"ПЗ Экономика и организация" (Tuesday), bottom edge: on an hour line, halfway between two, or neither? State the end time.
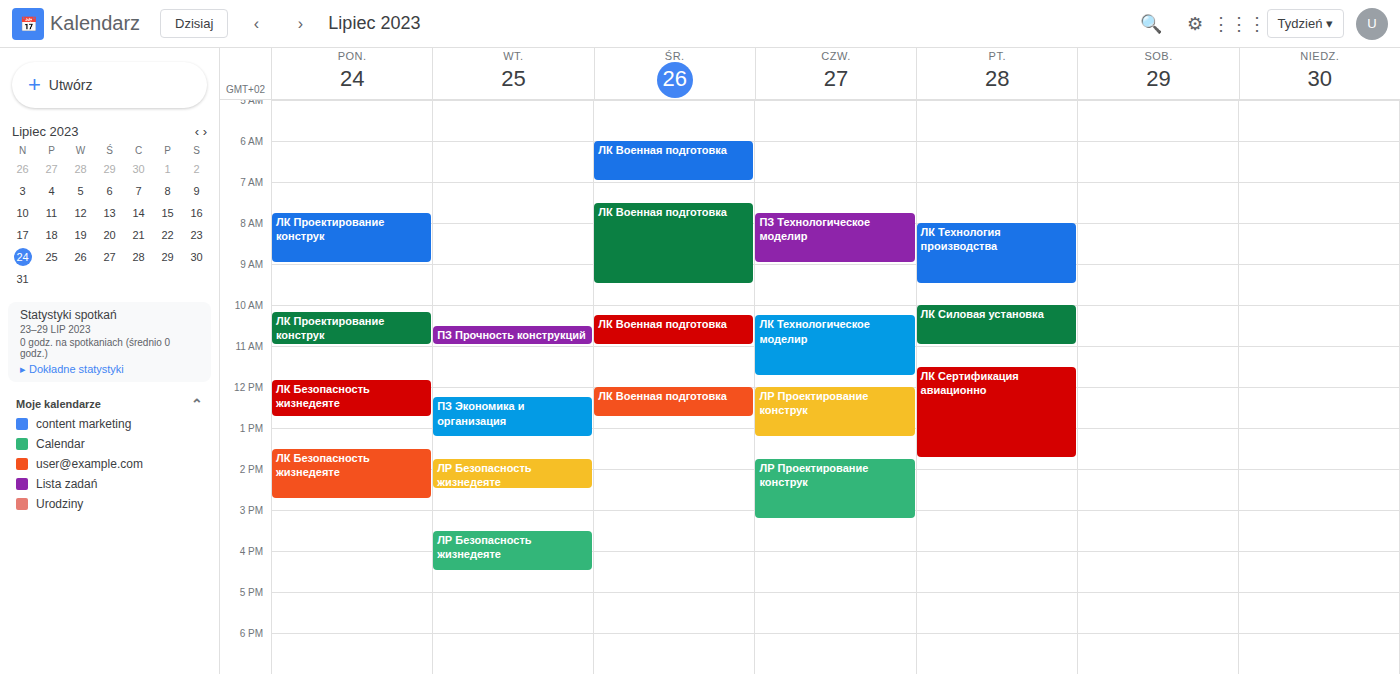
13:15 -- neither: a quarter of the way from the 13:00 line to the 14:00 line.